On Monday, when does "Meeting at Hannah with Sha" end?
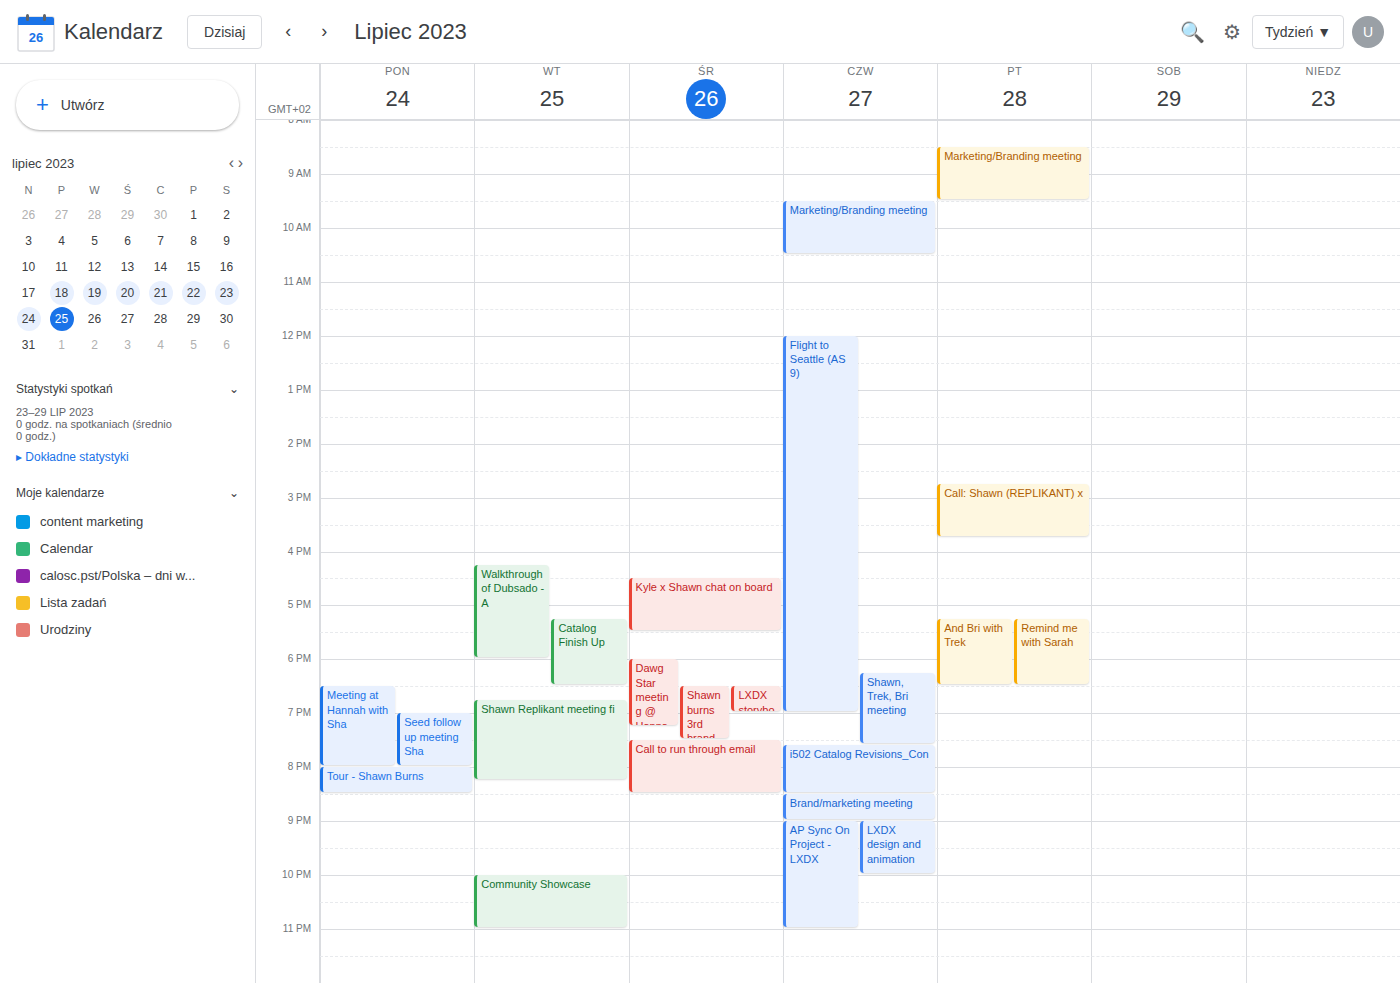
8:00 PM